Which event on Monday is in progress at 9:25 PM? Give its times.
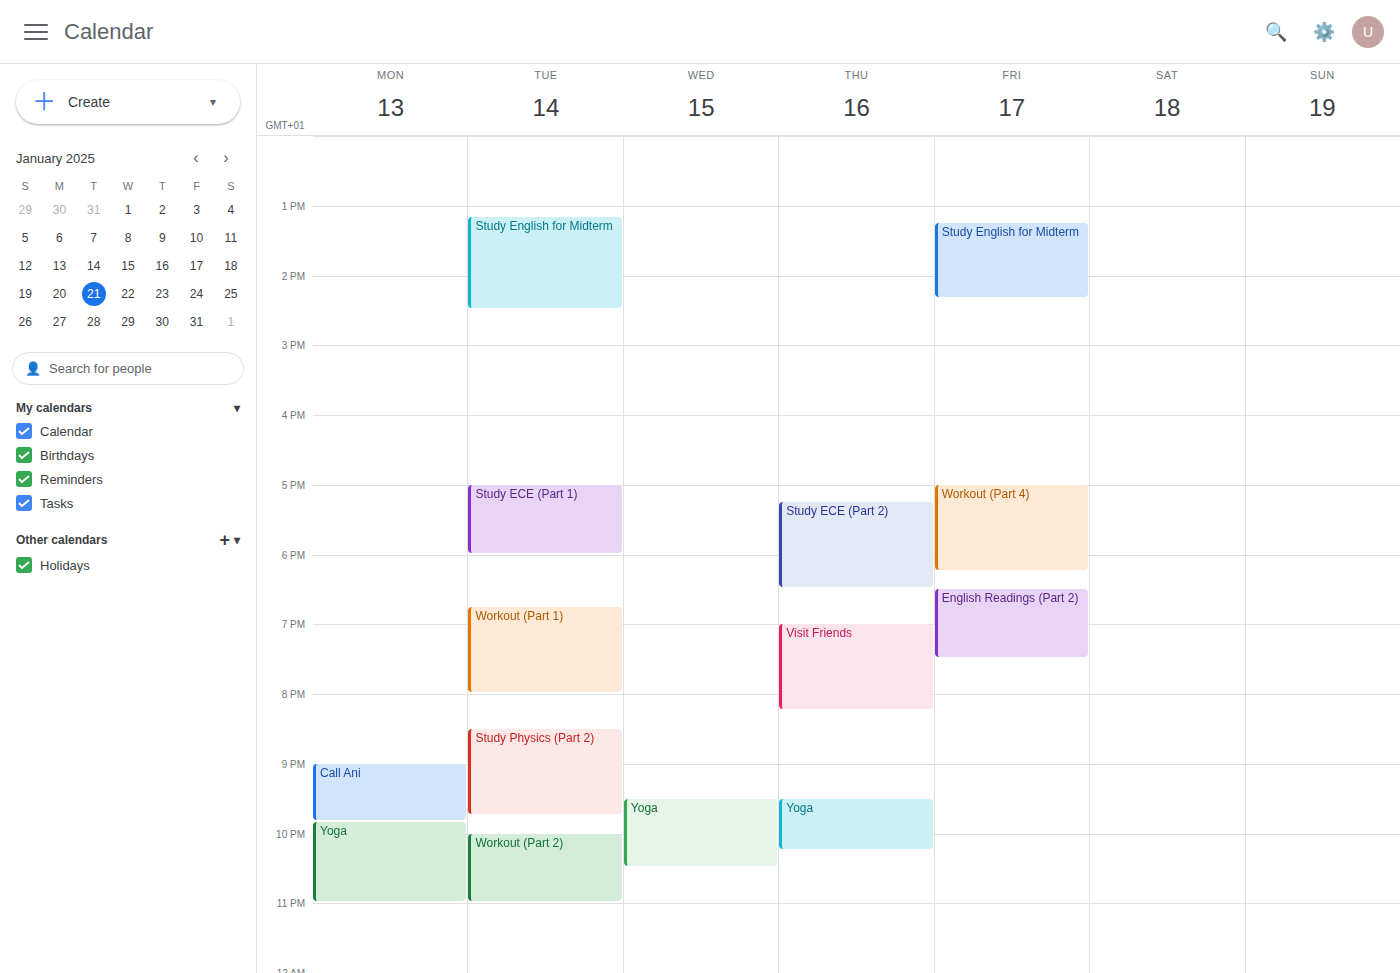
"Call Ani", 9:00 PM to 9:50 PM